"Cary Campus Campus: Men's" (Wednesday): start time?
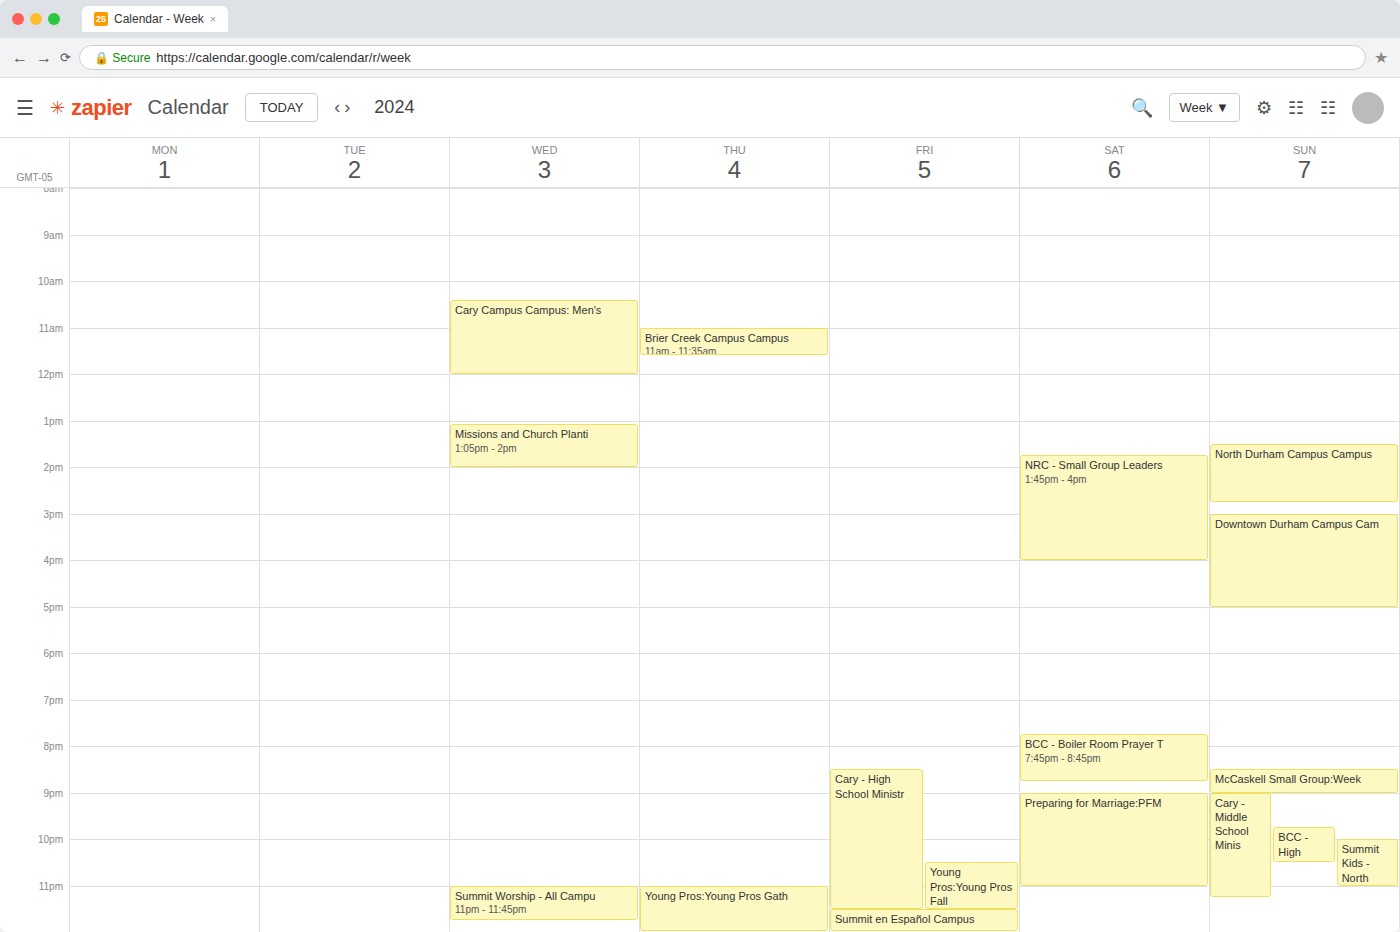
10:25 AM